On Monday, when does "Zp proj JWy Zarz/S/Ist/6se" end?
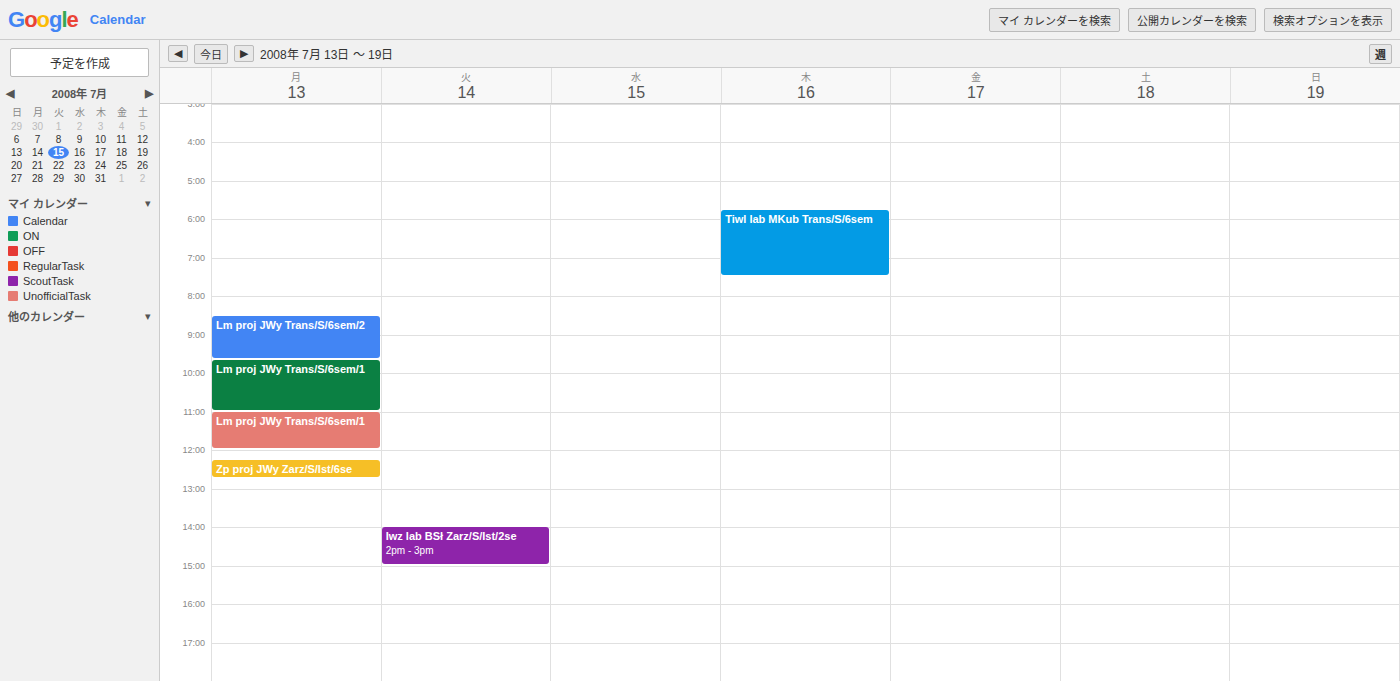
12:45 PM